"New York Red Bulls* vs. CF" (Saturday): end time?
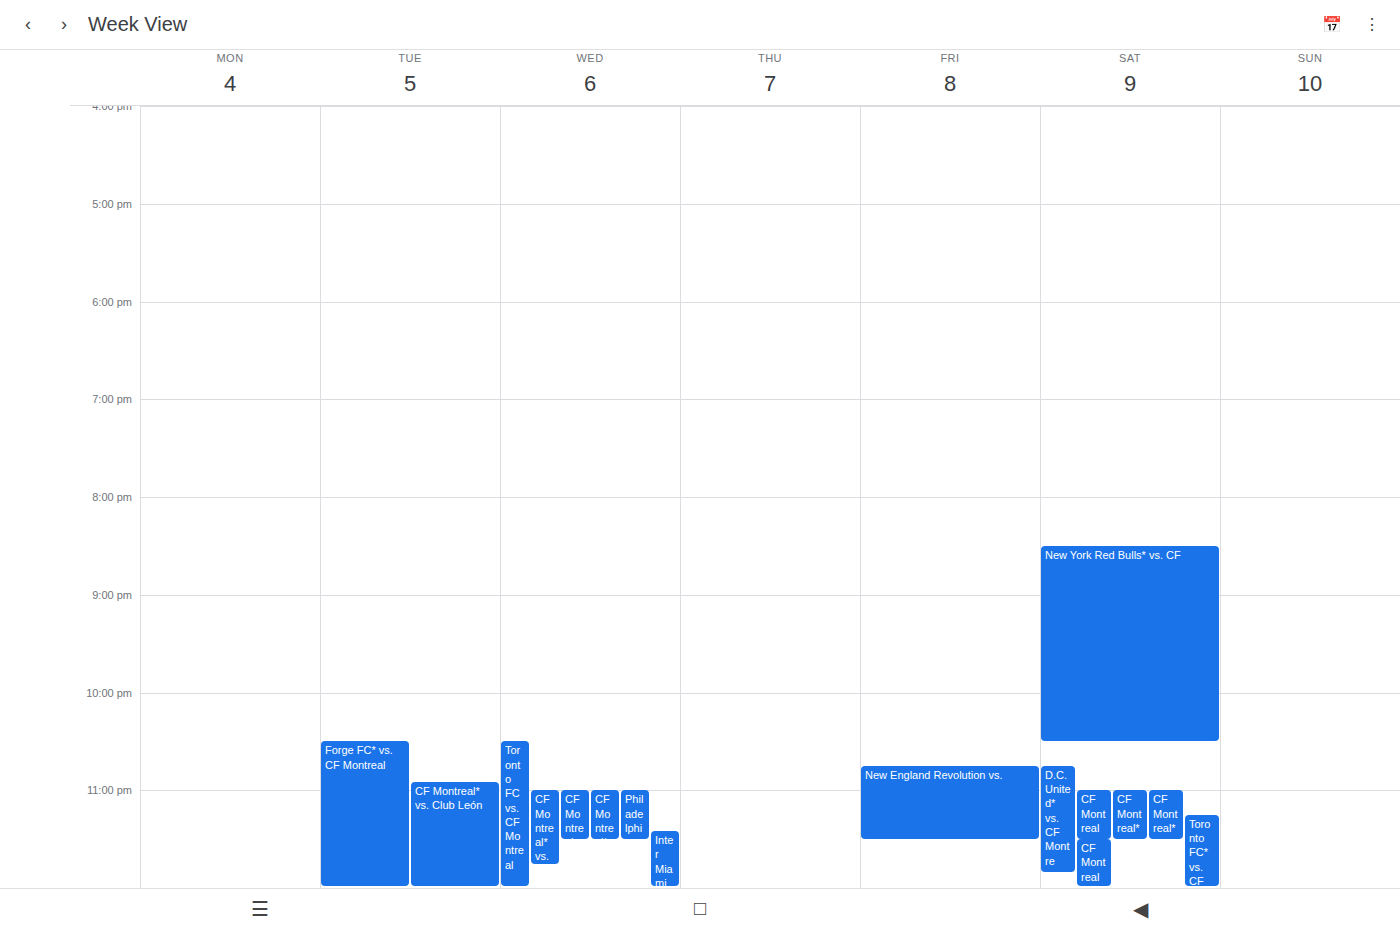
10:30 PM